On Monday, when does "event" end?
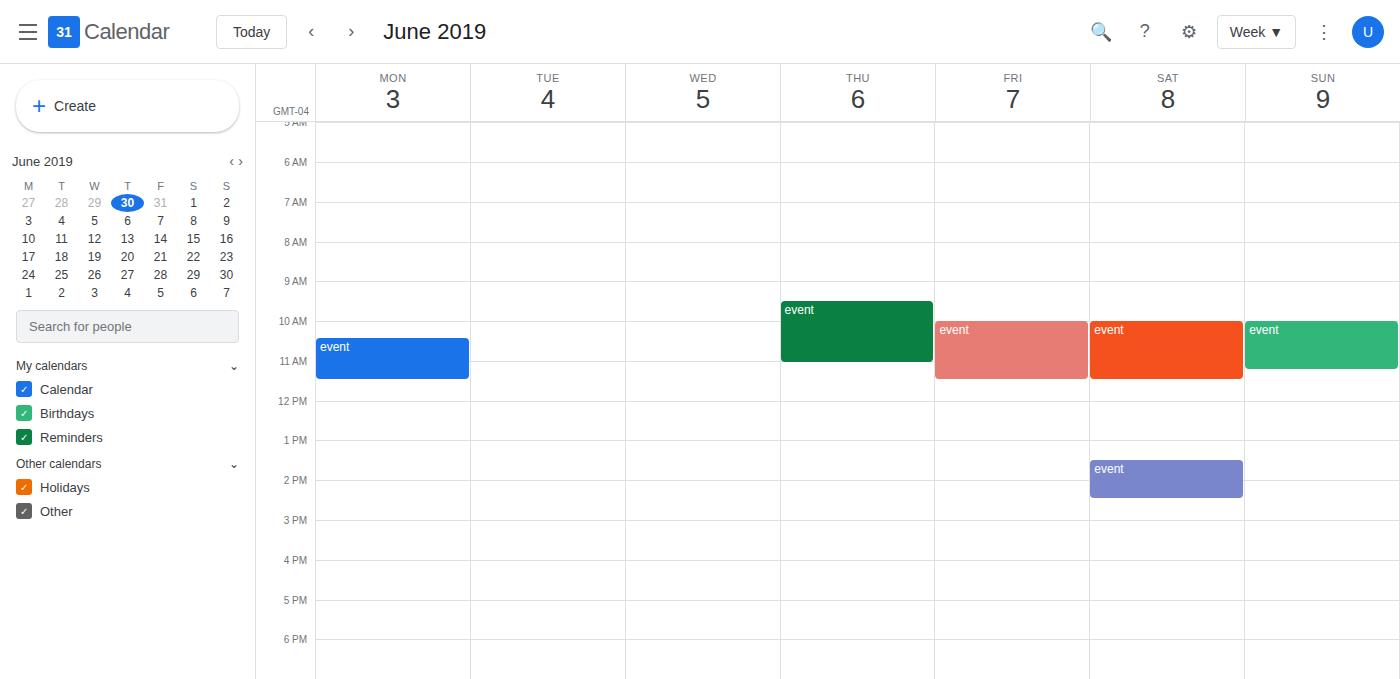
11:30 AM